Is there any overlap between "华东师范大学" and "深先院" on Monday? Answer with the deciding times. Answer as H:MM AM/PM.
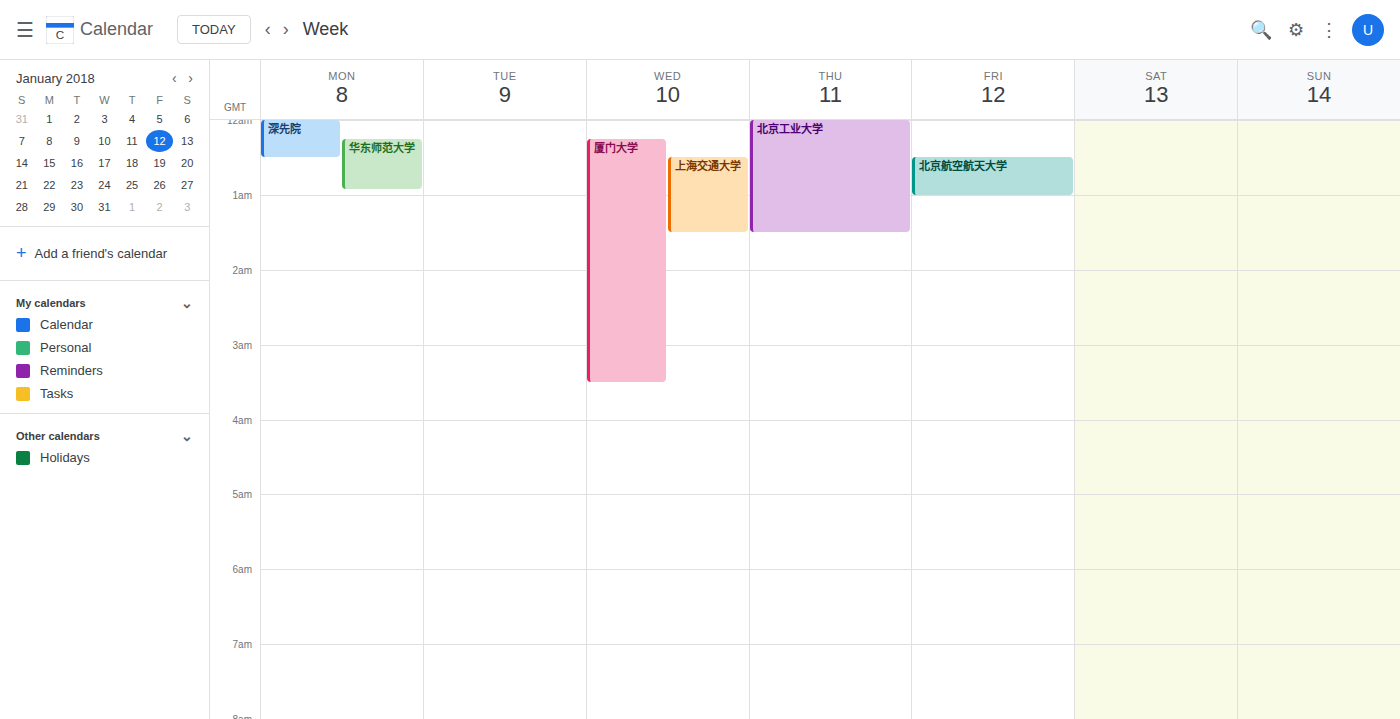
"华东师范大学" starts at 12:15 AM, before "深先院" ends at 12:30 AM -- they overlap.